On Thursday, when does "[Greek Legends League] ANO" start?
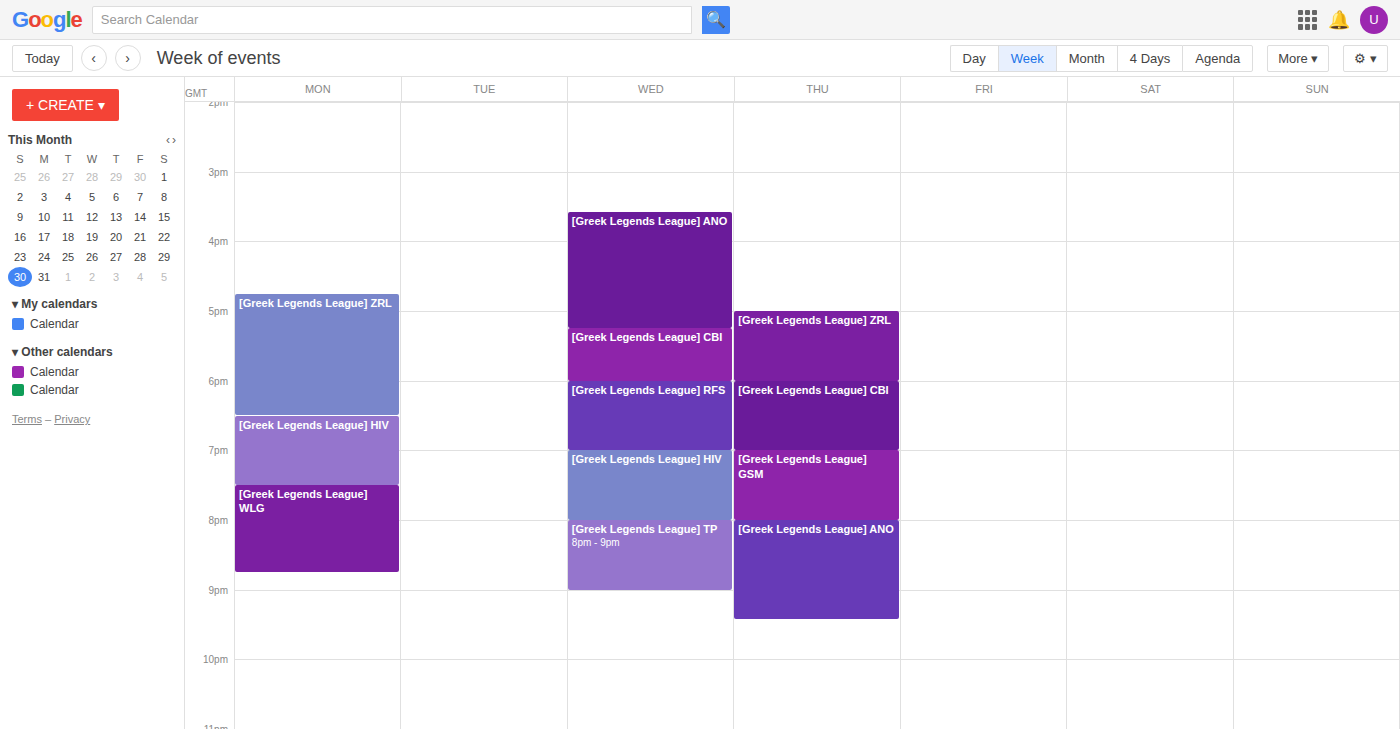
20:00